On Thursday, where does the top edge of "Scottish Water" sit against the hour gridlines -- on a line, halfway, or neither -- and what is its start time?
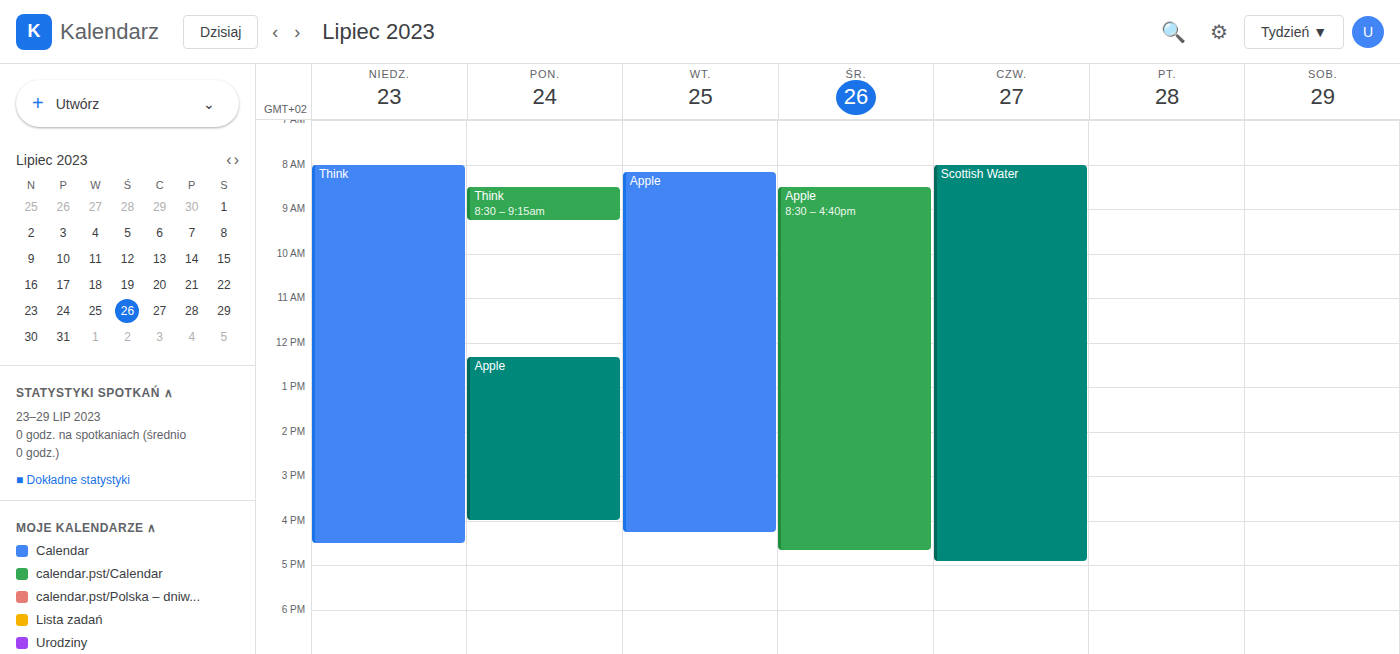
8:00 AM -- exactly on the 8 AM line.